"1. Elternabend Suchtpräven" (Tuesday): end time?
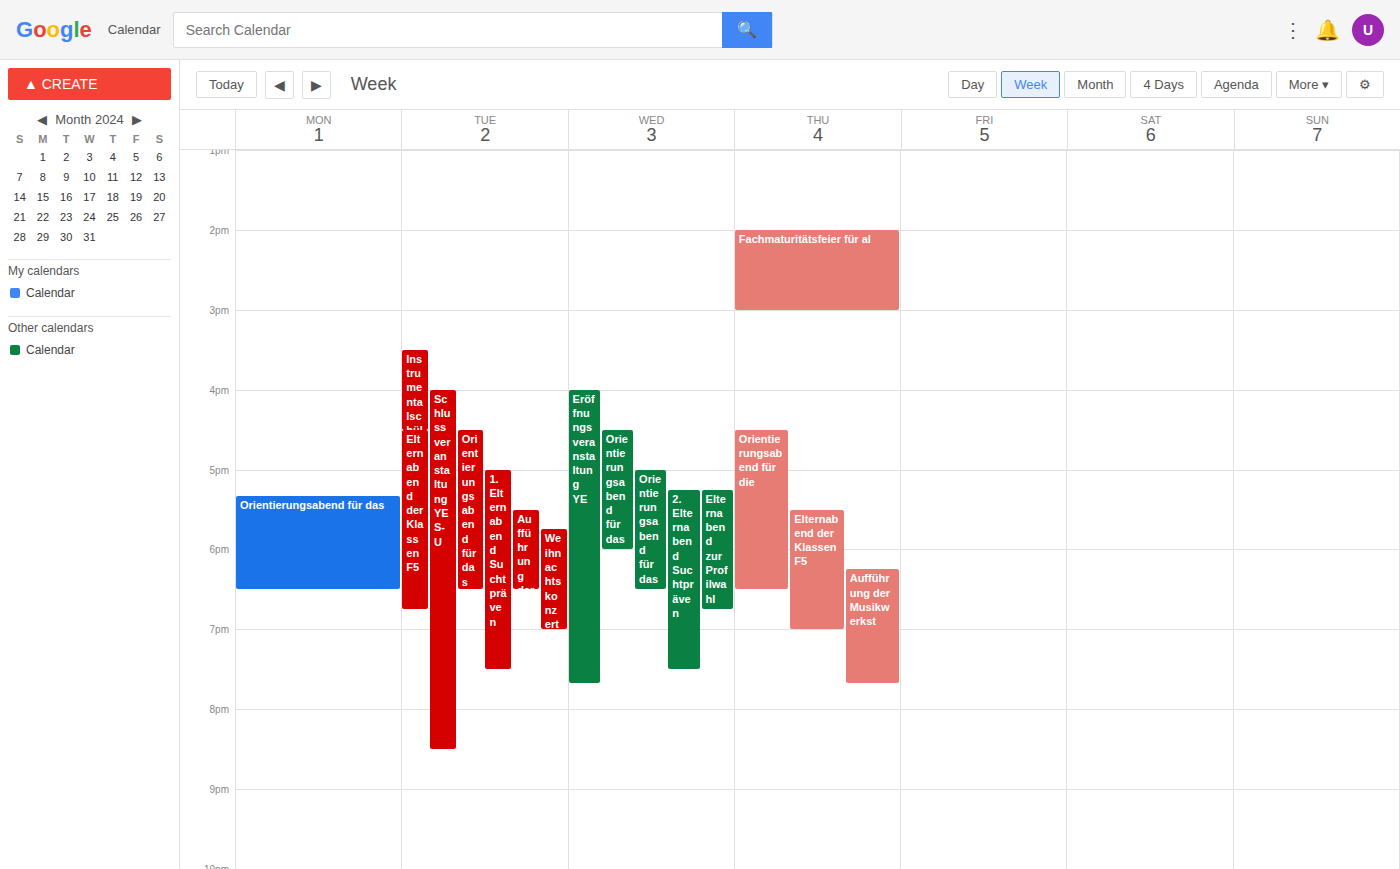
7:30 PM